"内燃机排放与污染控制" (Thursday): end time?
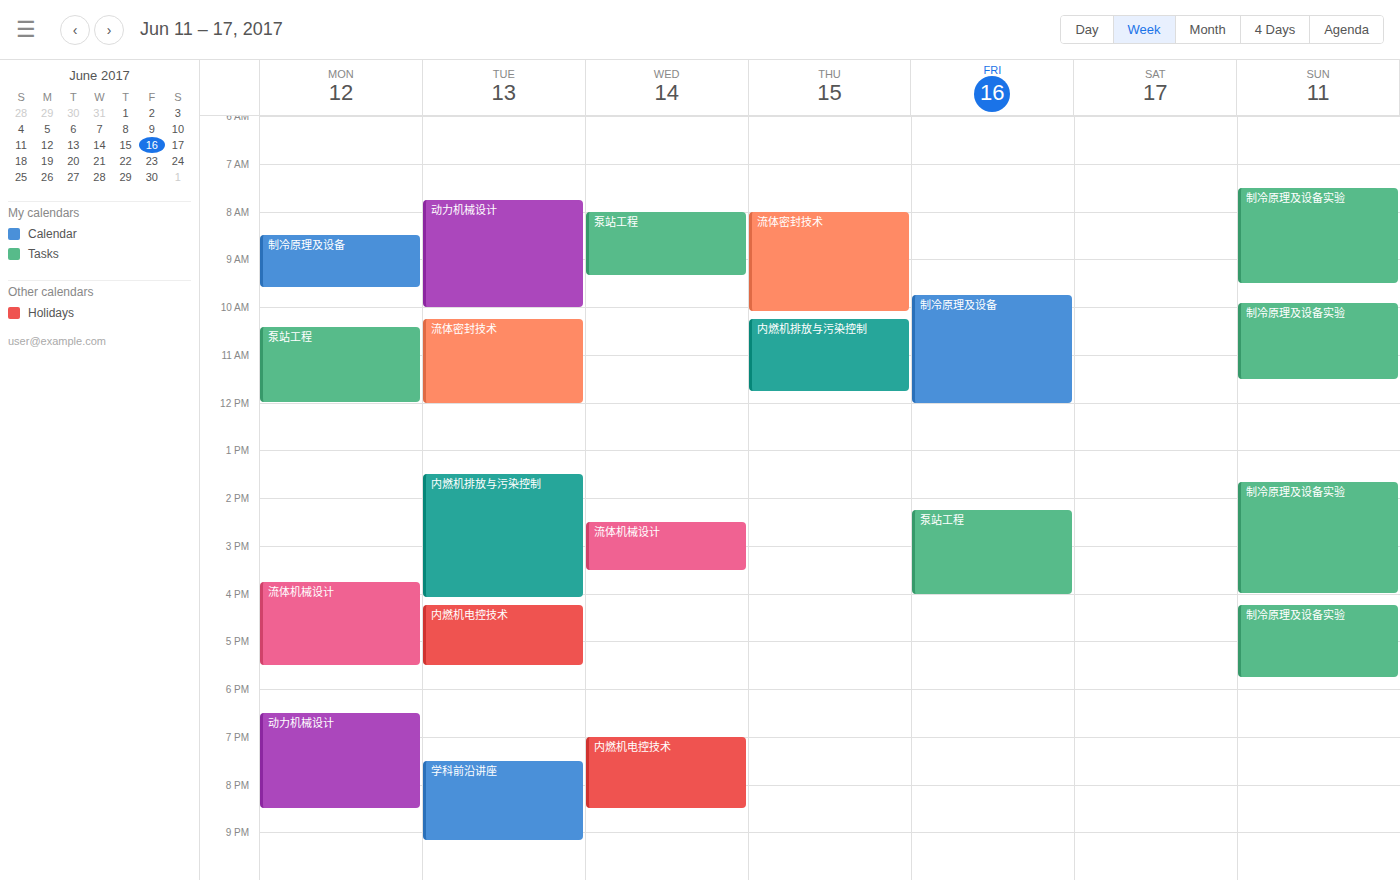
11:45 AM